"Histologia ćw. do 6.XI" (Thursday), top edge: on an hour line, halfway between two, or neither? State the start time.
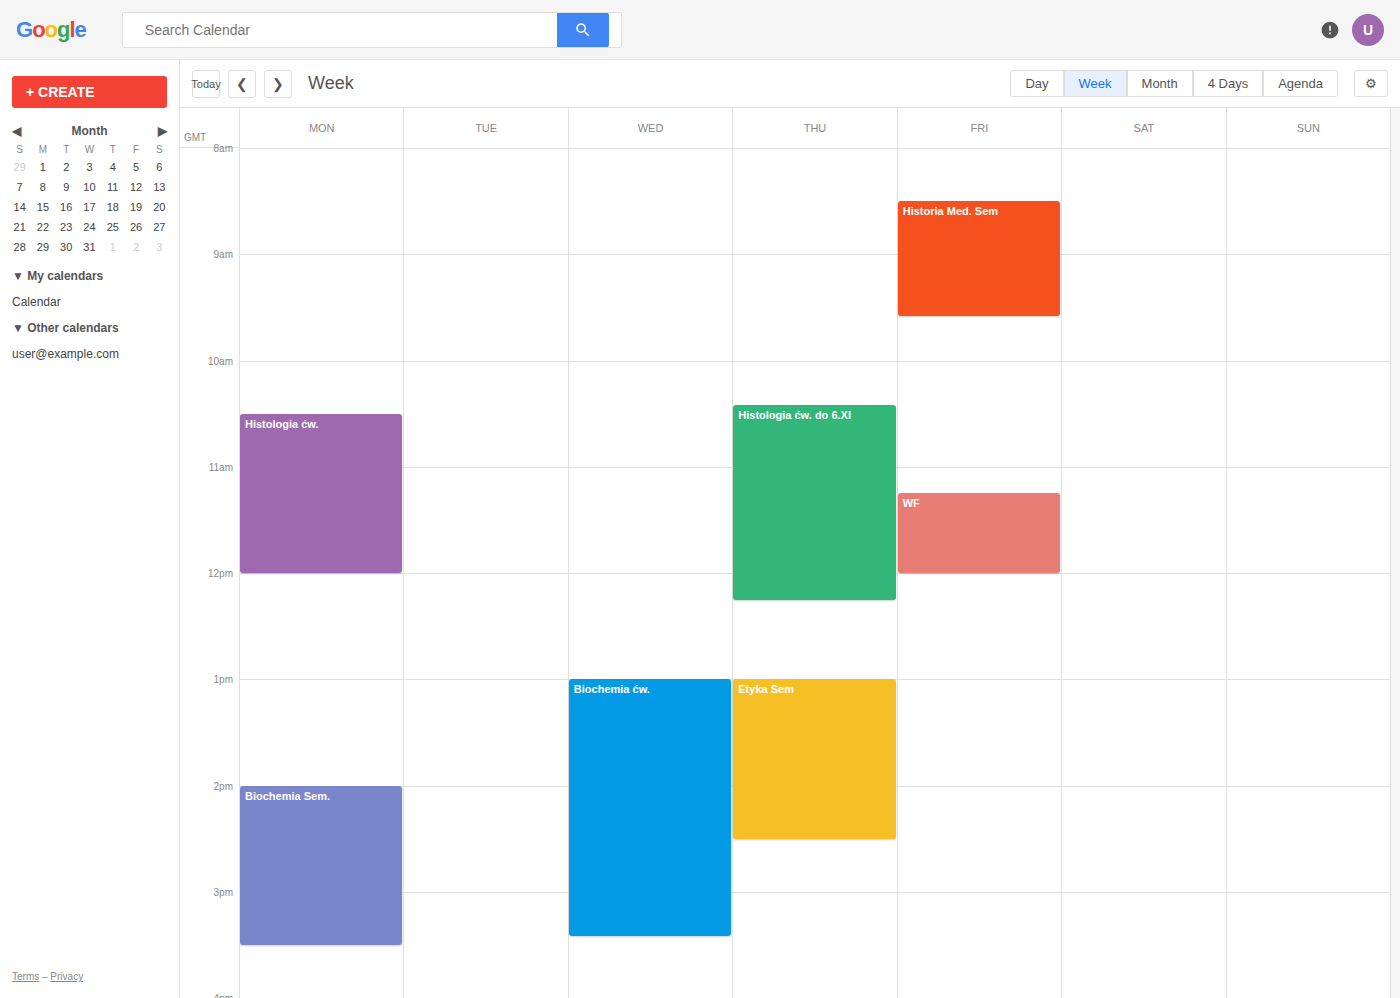
10:25 AM -- neither: 25 minutes below the 10 AM line and 35 minutes above the 11 AM line.